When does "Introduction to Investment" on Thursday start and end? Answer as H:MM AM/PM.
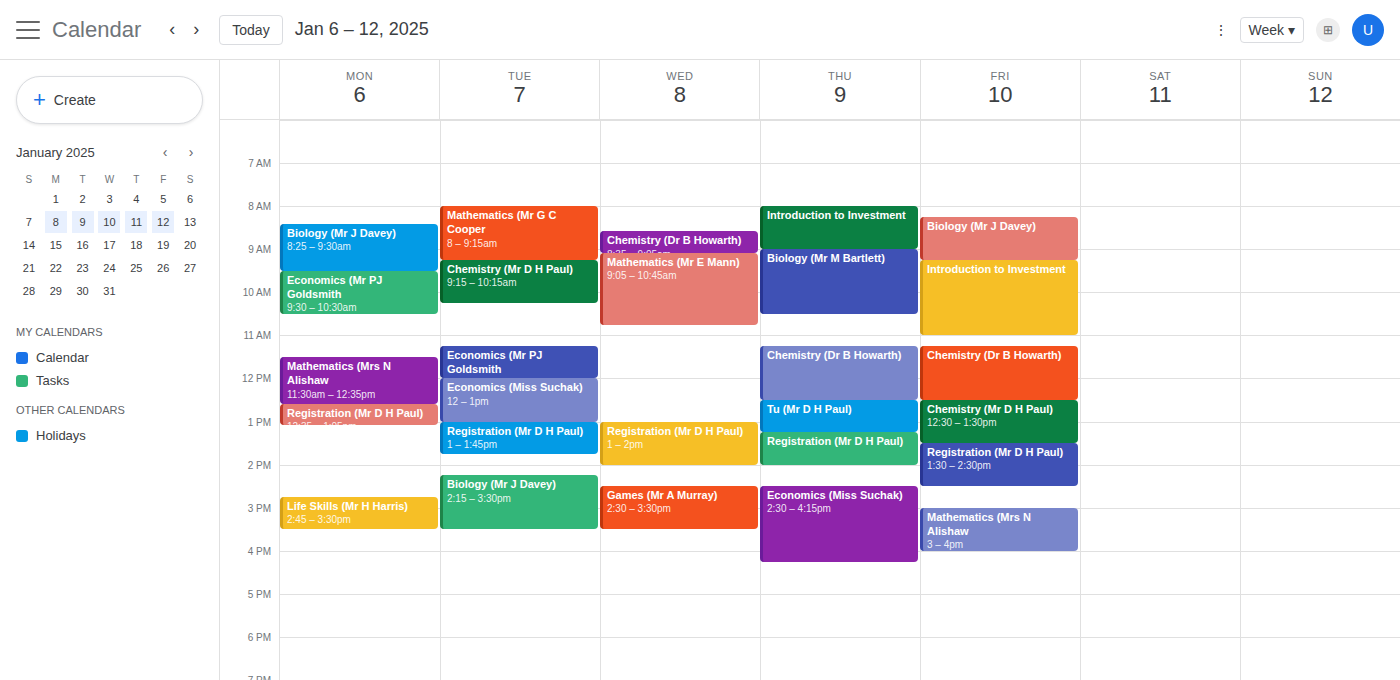
8:00 AM to 9:00 AM